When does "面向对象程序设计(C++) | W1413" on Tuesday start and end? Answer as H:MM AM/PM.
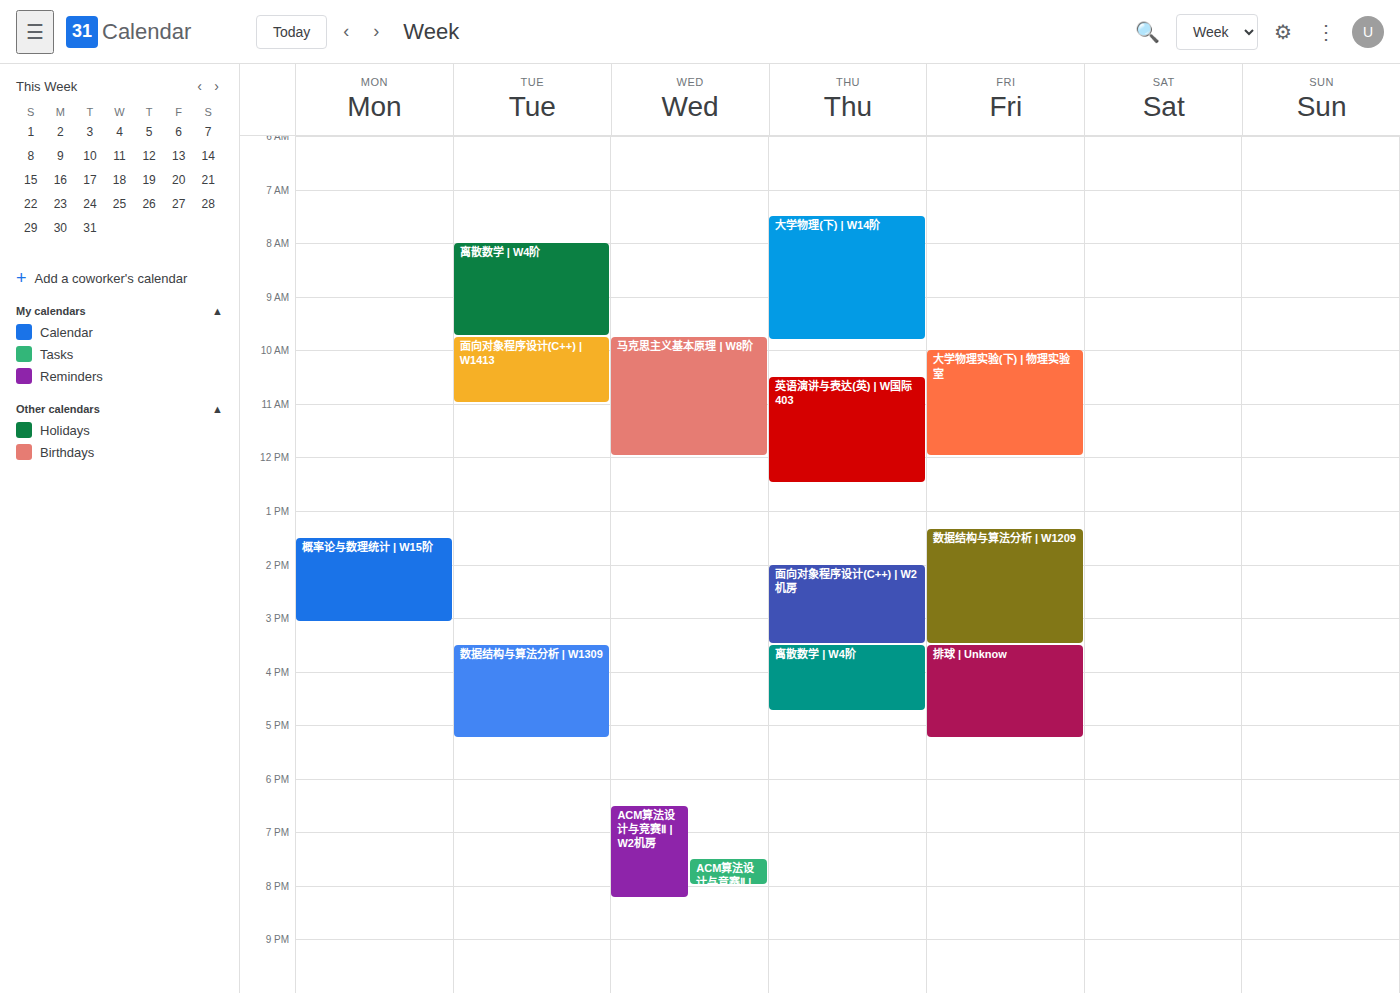
9:45 AM to 11:00 AM